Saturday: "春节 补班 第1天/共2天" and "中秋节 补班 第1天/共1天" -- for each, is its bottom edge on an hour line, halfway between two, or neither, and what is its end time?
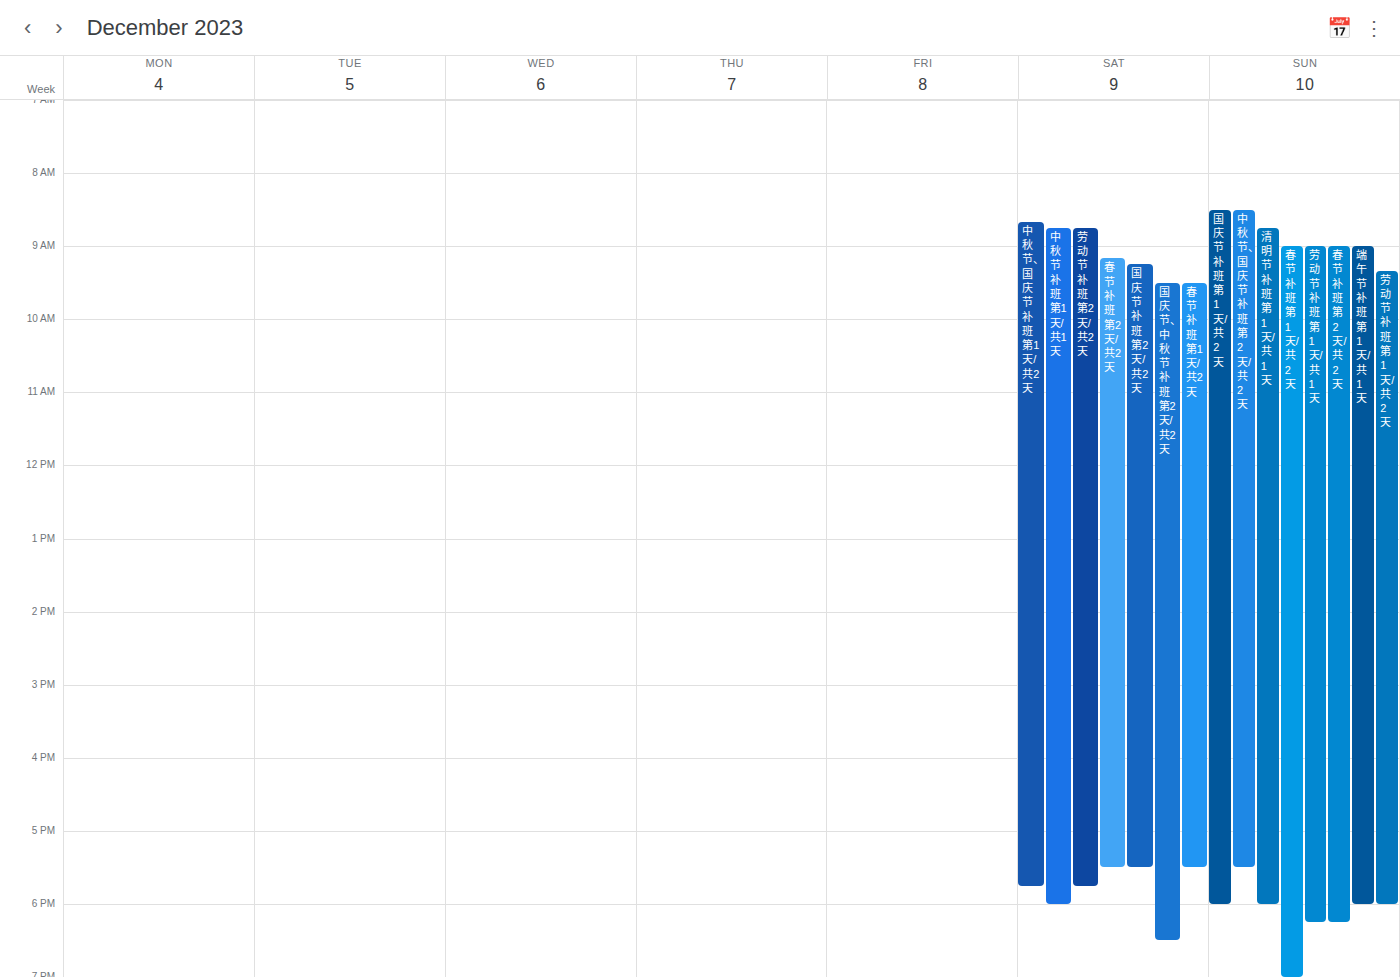
"春节 补班 第1天/共2天": 5:30 PM, halfway between the 5 PM and 6 PM lines. "中秋节 补班 第1天/共1天": 6:00 PM, exactly on the 6 PM line.